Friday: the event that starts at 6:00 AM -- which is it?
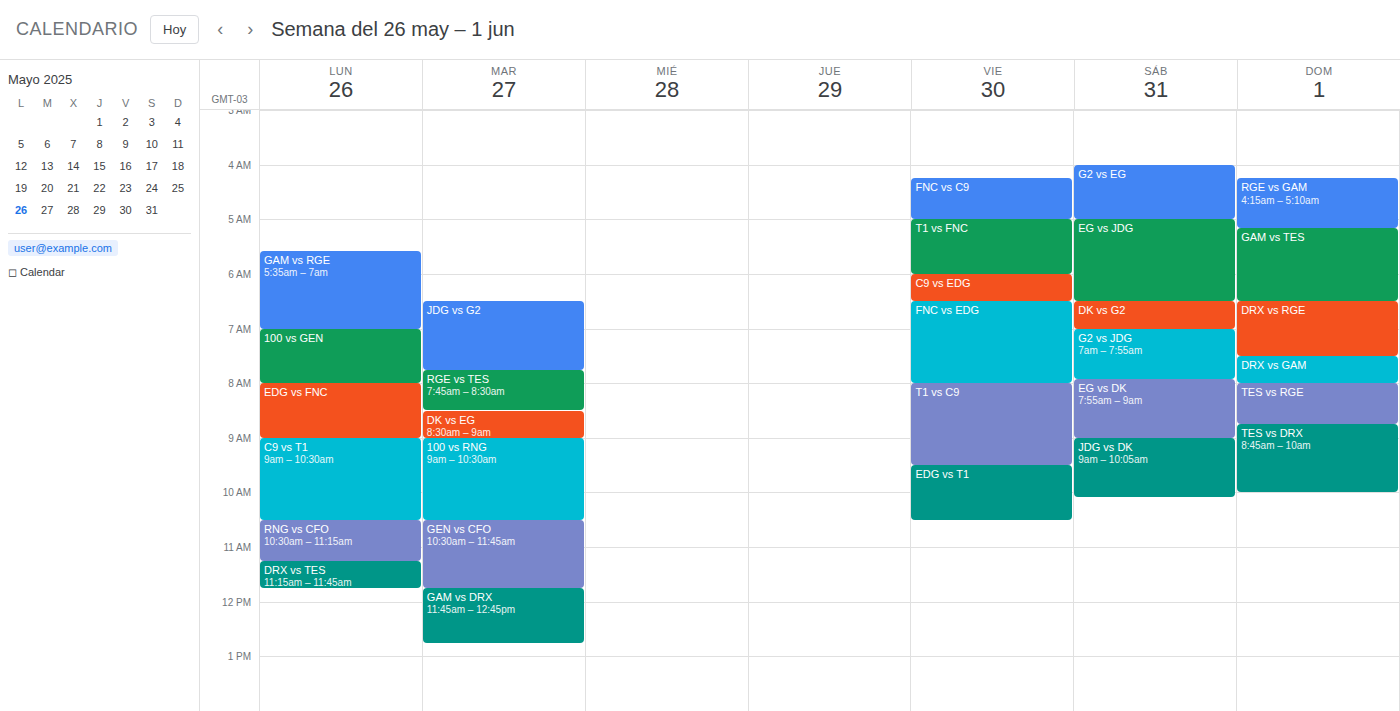
"C9 vs EDG"